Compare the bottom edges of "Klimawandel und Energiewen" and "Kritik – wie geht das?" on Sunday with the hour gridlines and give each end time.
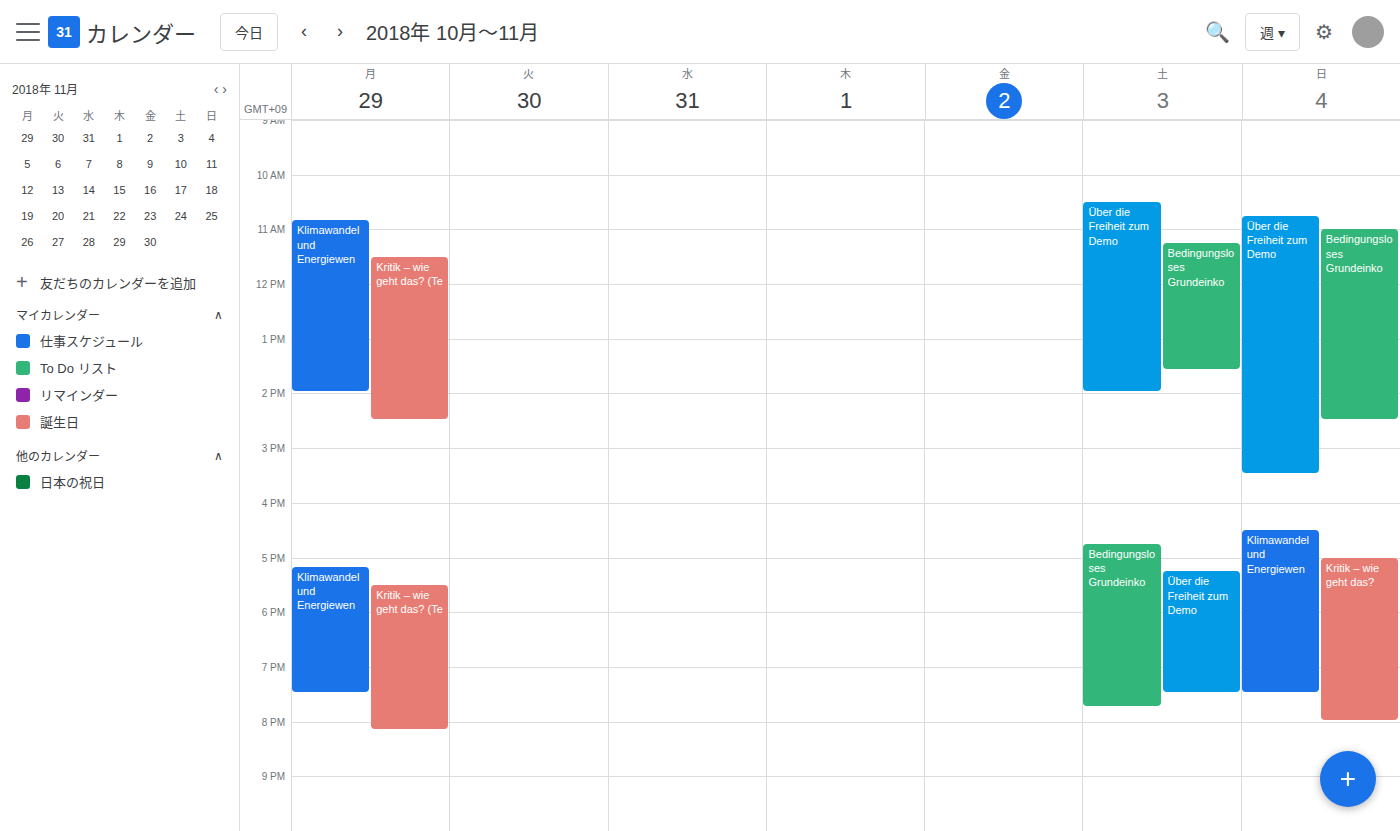
"Klimawandel und Energiewen": 7:30 PM, halfway between the 7 PM and 8 PM lines. "Kritik – wie geht das?": 8:00 PM, exactly on the 8 PM line.